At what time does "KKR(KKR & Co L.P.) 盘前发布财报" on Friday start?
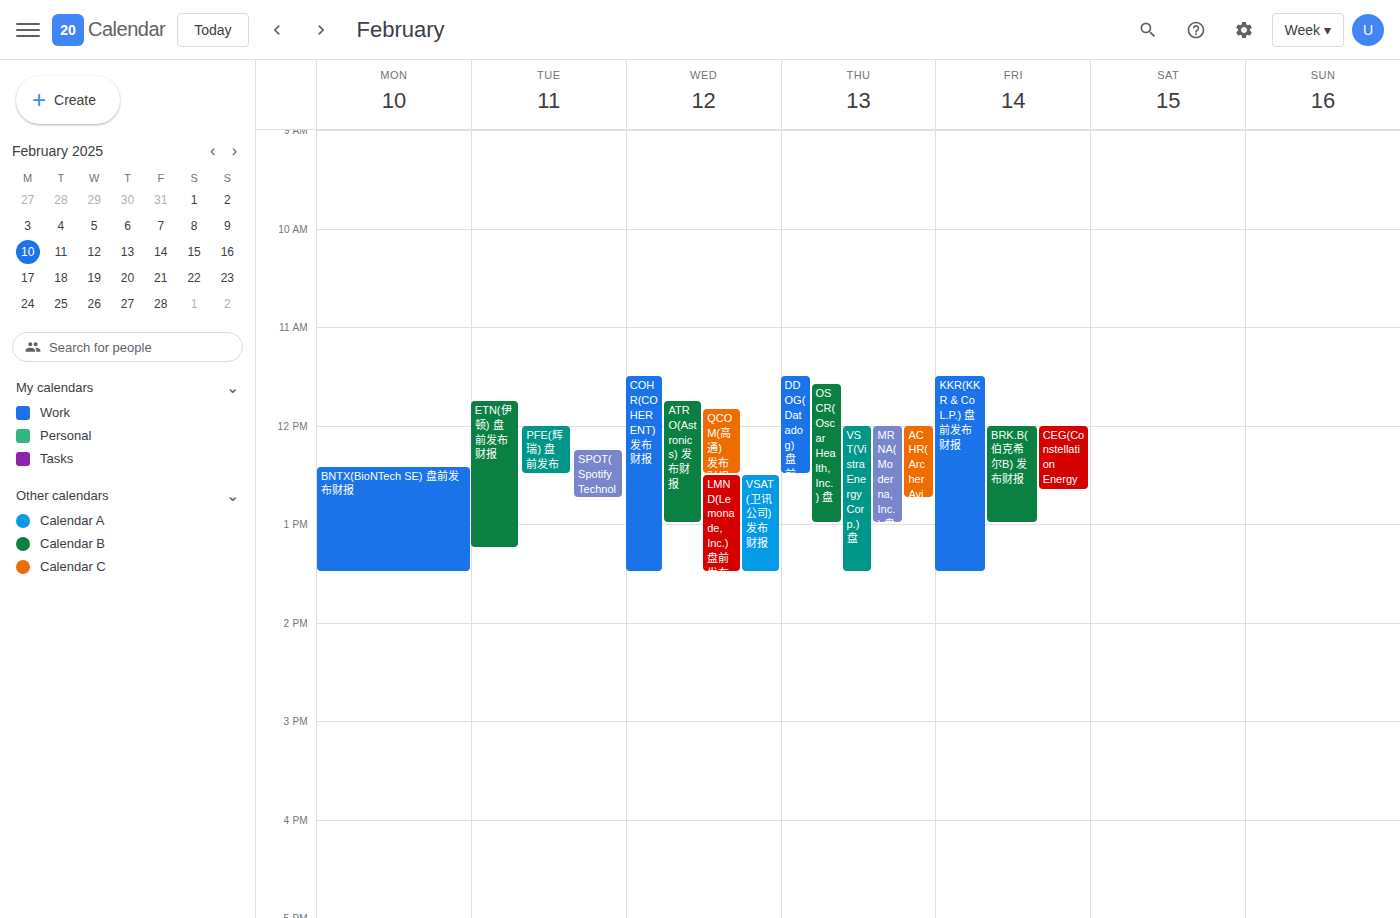
11:30 AM